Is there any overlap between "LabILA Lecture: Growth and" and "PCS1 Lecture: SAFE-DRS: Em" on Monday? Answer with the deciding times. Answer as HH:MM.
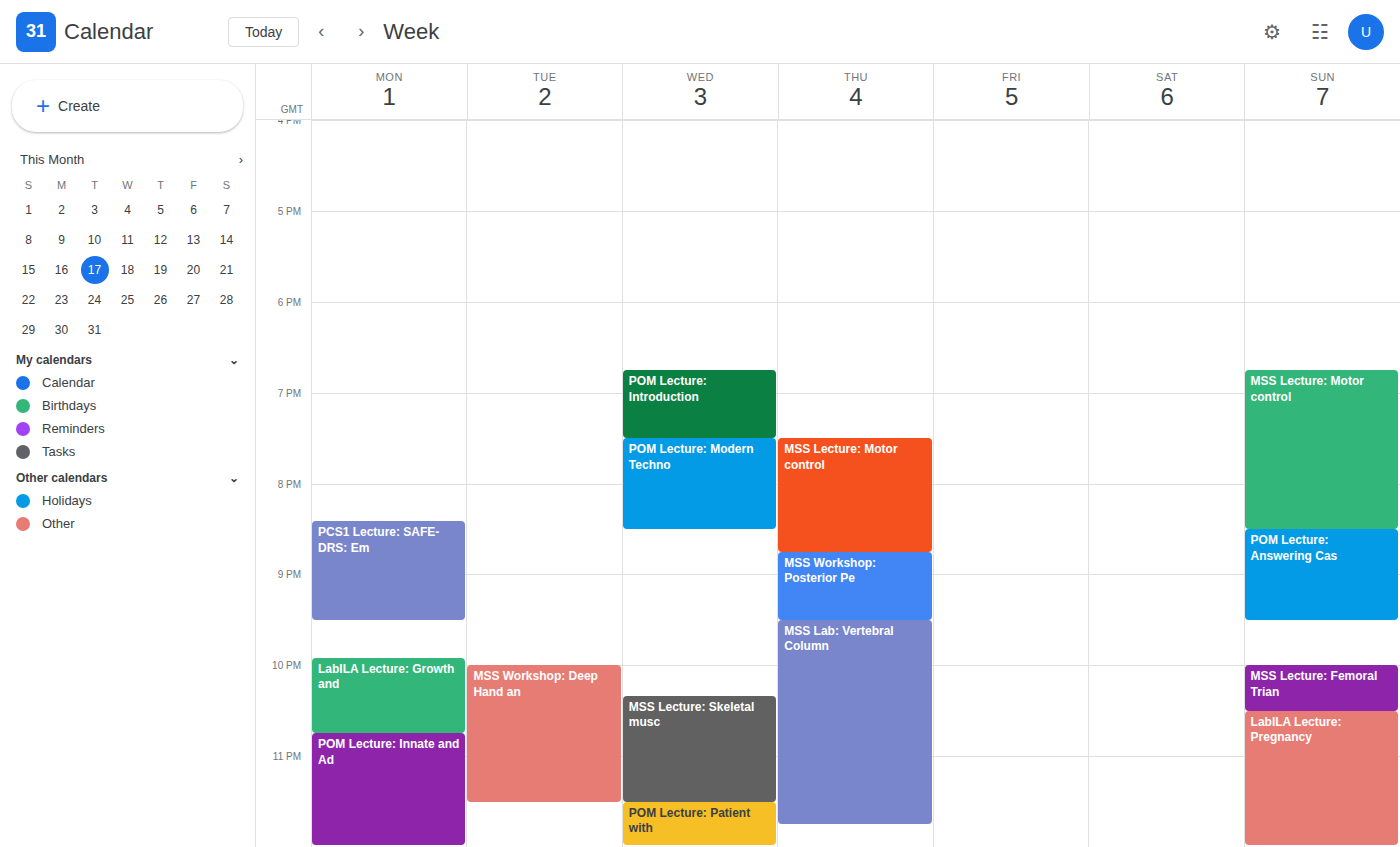
"PCS1 Lecture: SAFE-DRS: Em" ends at 21:30 and "LabILA Lecture: Growth and" starts at 21:55 -- no overlap.